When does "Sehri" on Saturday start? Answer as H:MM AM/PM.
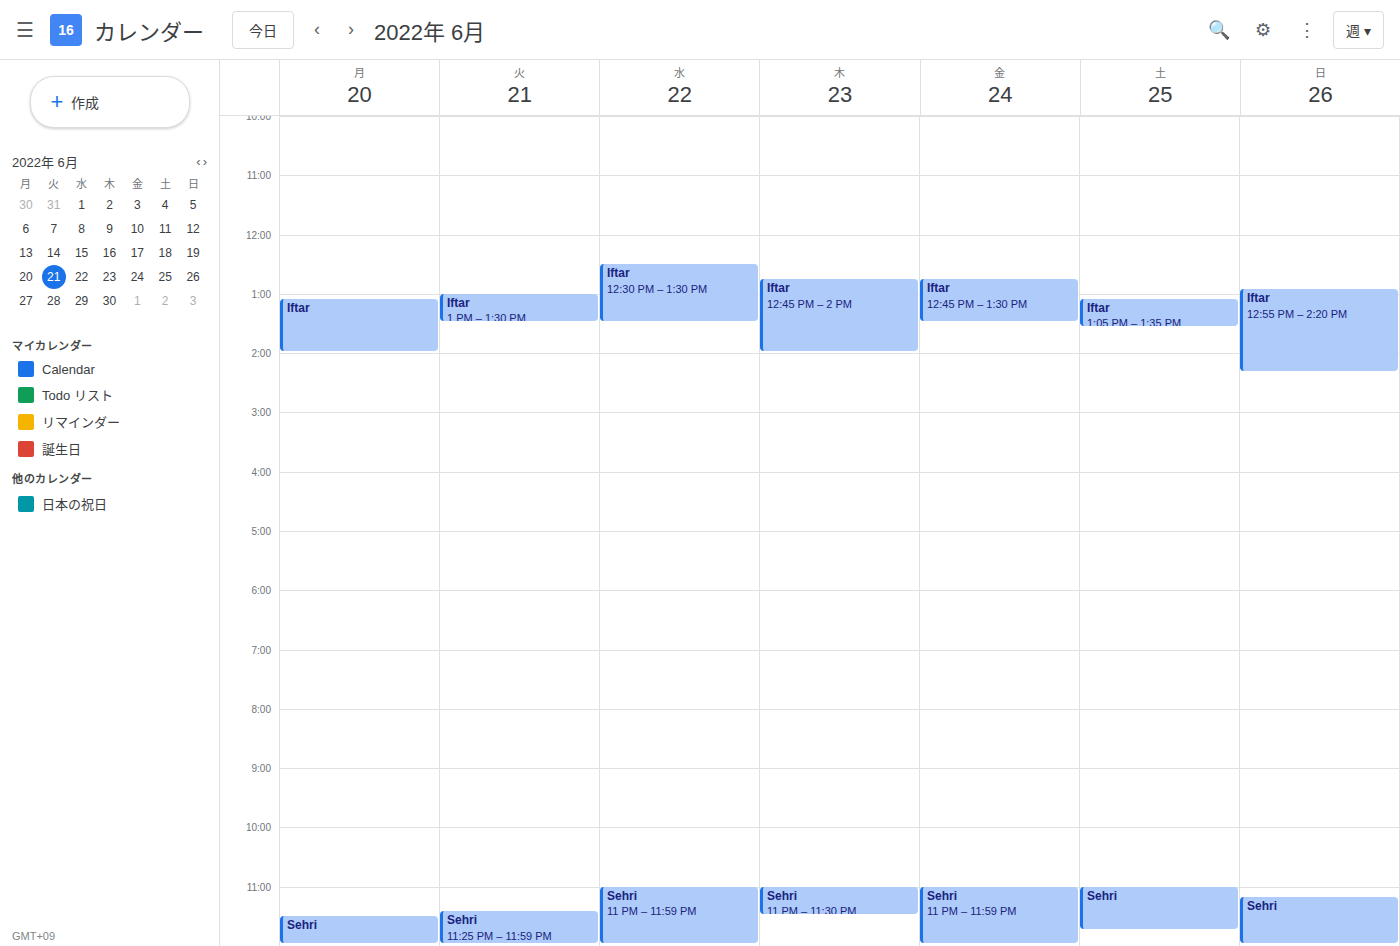
11:00 PM